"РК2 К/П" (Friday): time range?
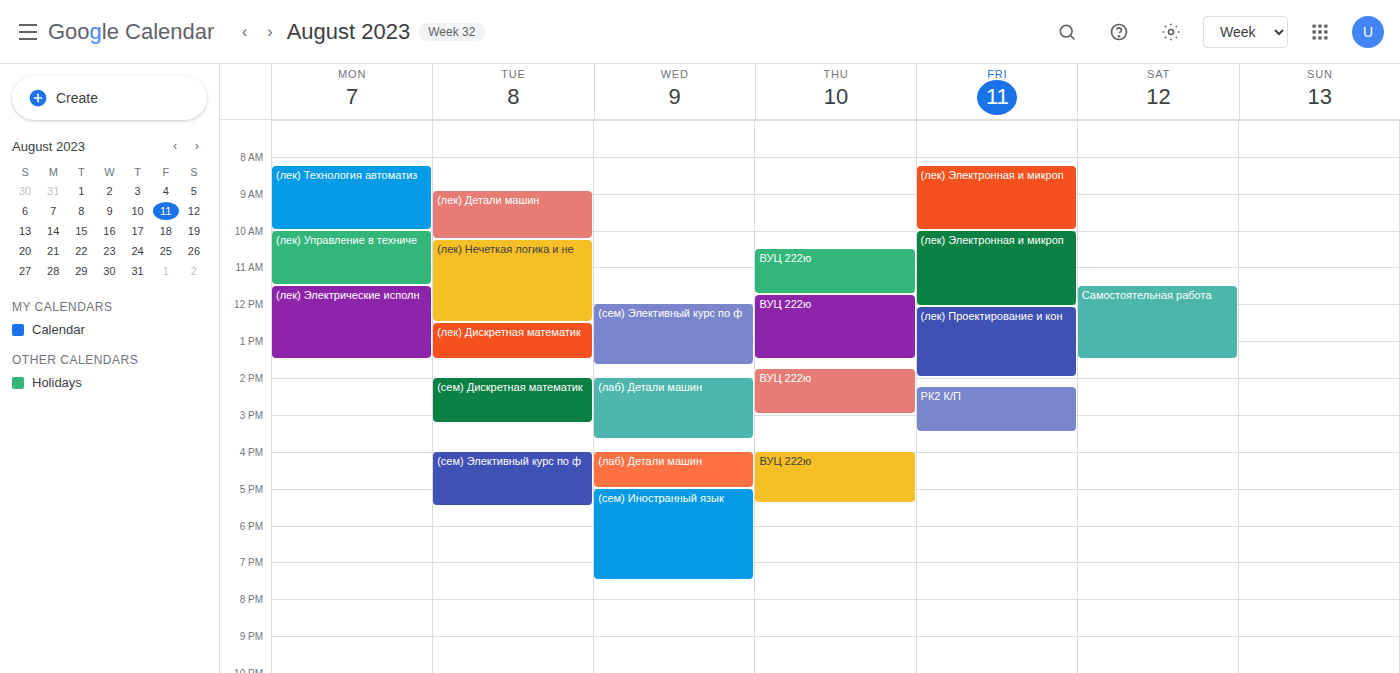
2:15 PM to 3:30 PM